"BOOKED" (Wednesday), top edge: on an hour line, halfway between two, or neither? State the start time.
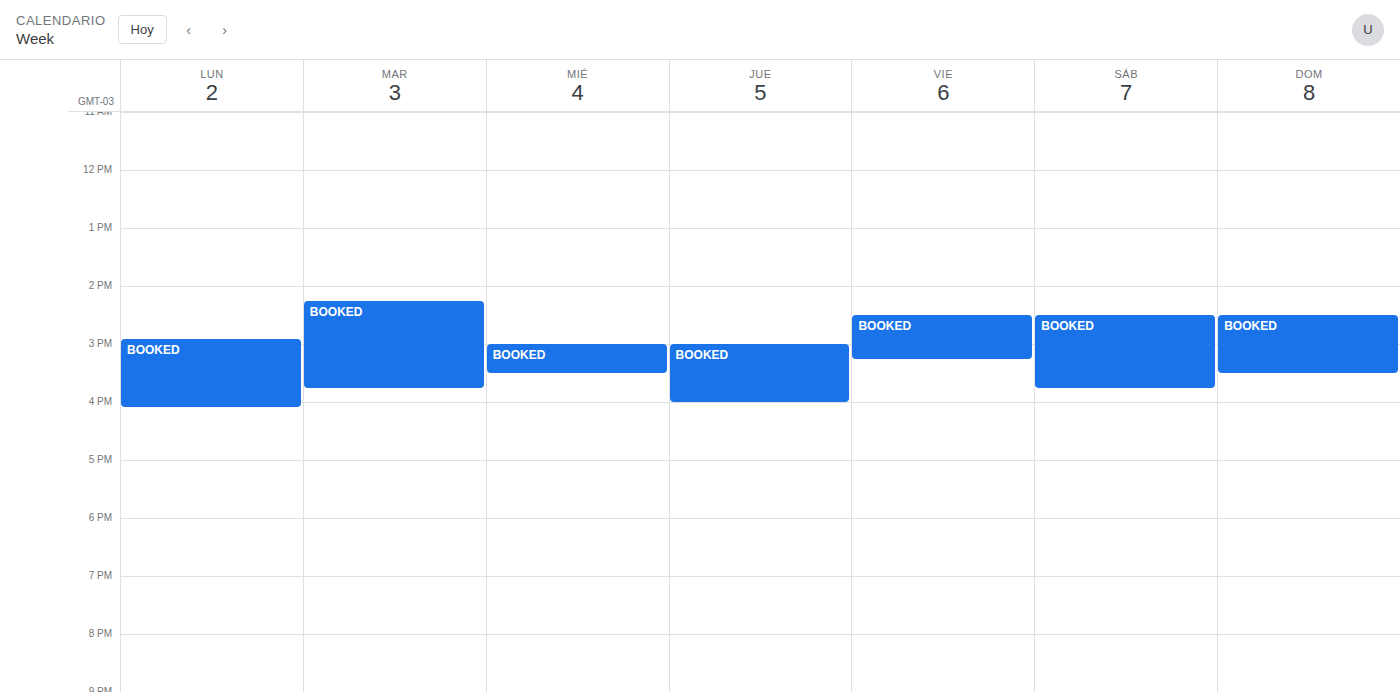
3:00 PM -- exactly on the 3 PM line.